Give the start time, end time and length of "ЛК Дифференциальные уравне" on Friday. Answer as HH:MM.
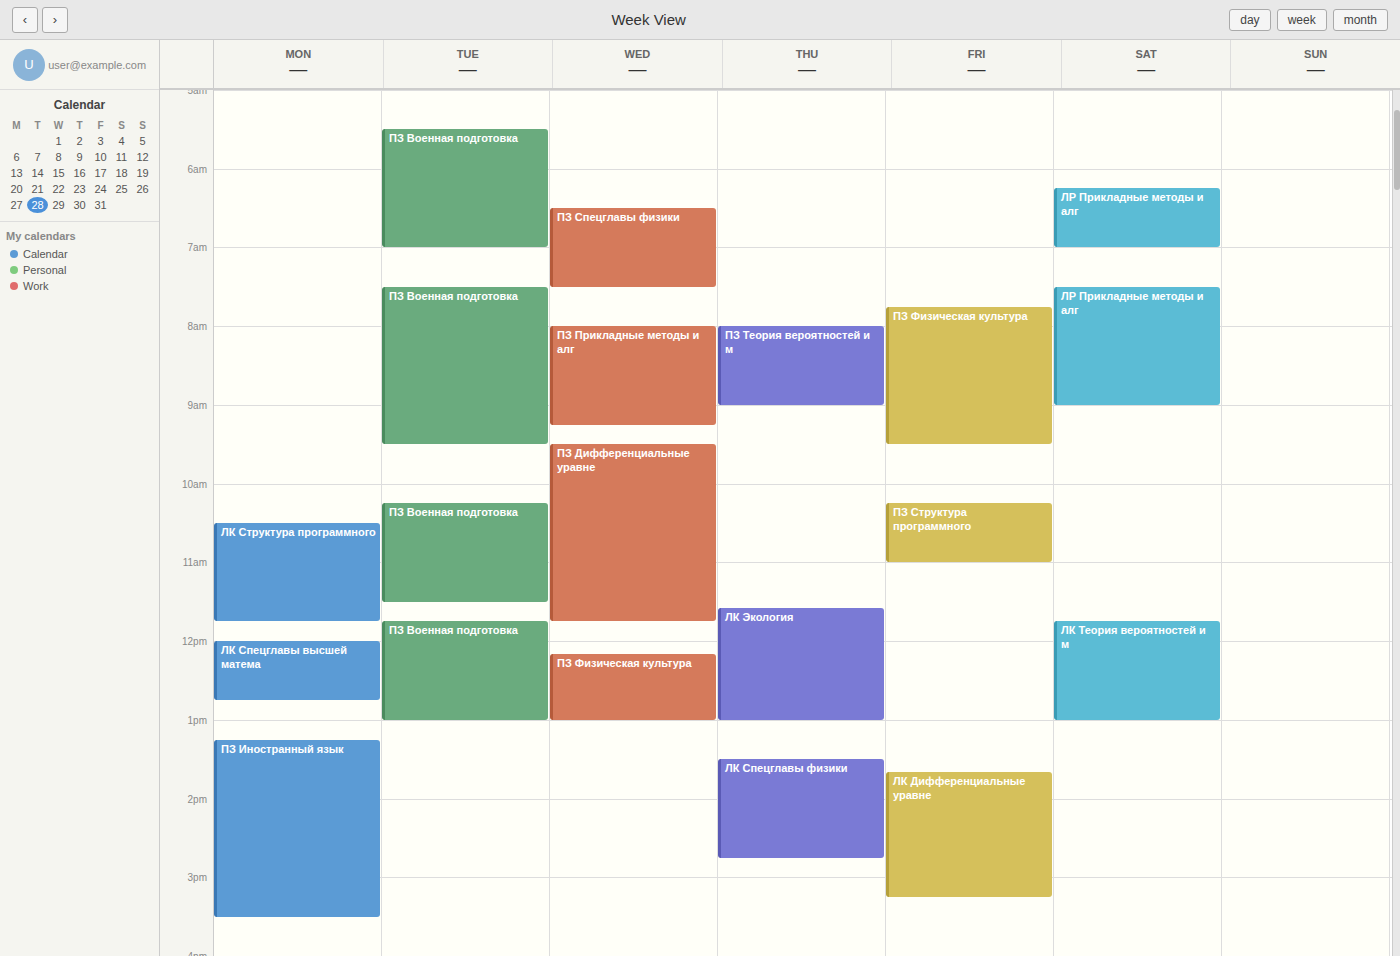
13:40 to 15:15, 1 hour 35 minutes